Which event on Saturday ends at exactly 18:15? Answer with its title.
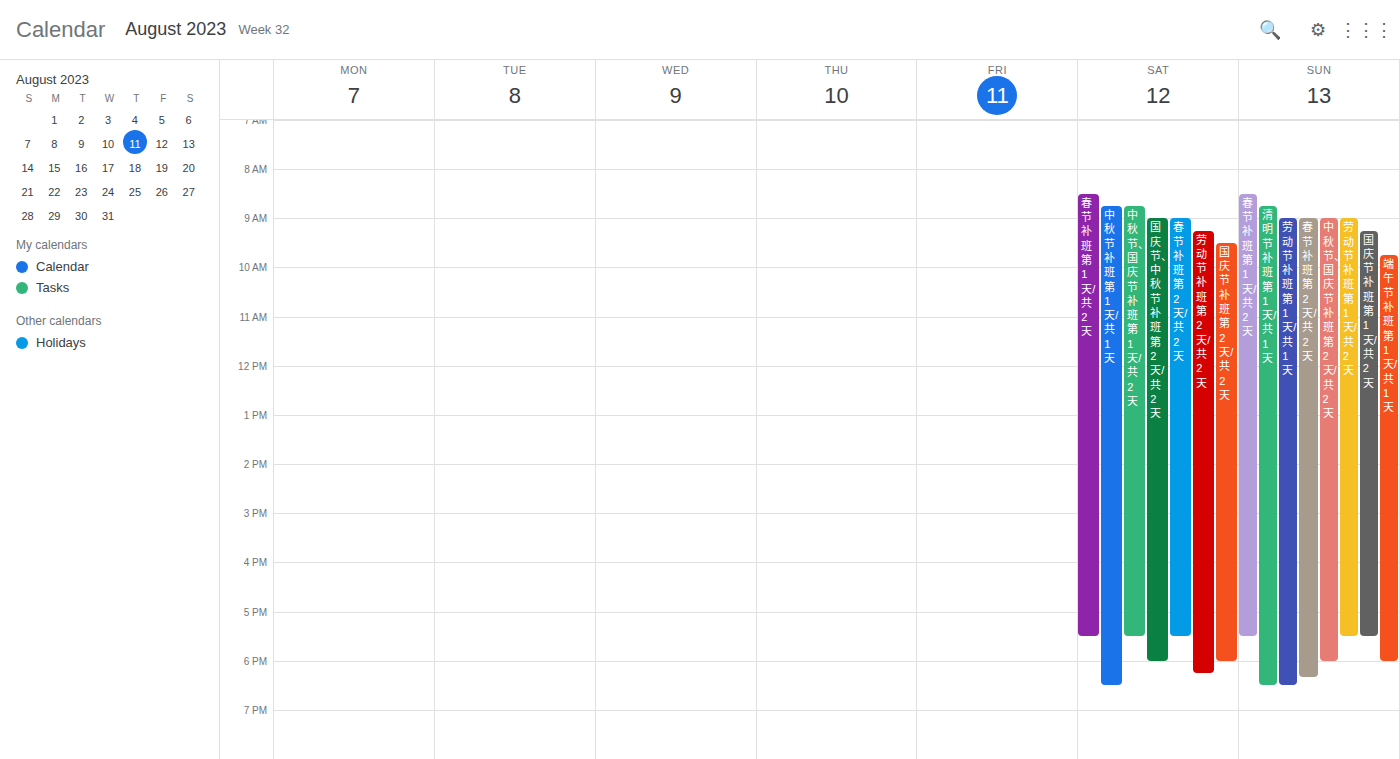
"劳动节 补班 第2天/共2天"